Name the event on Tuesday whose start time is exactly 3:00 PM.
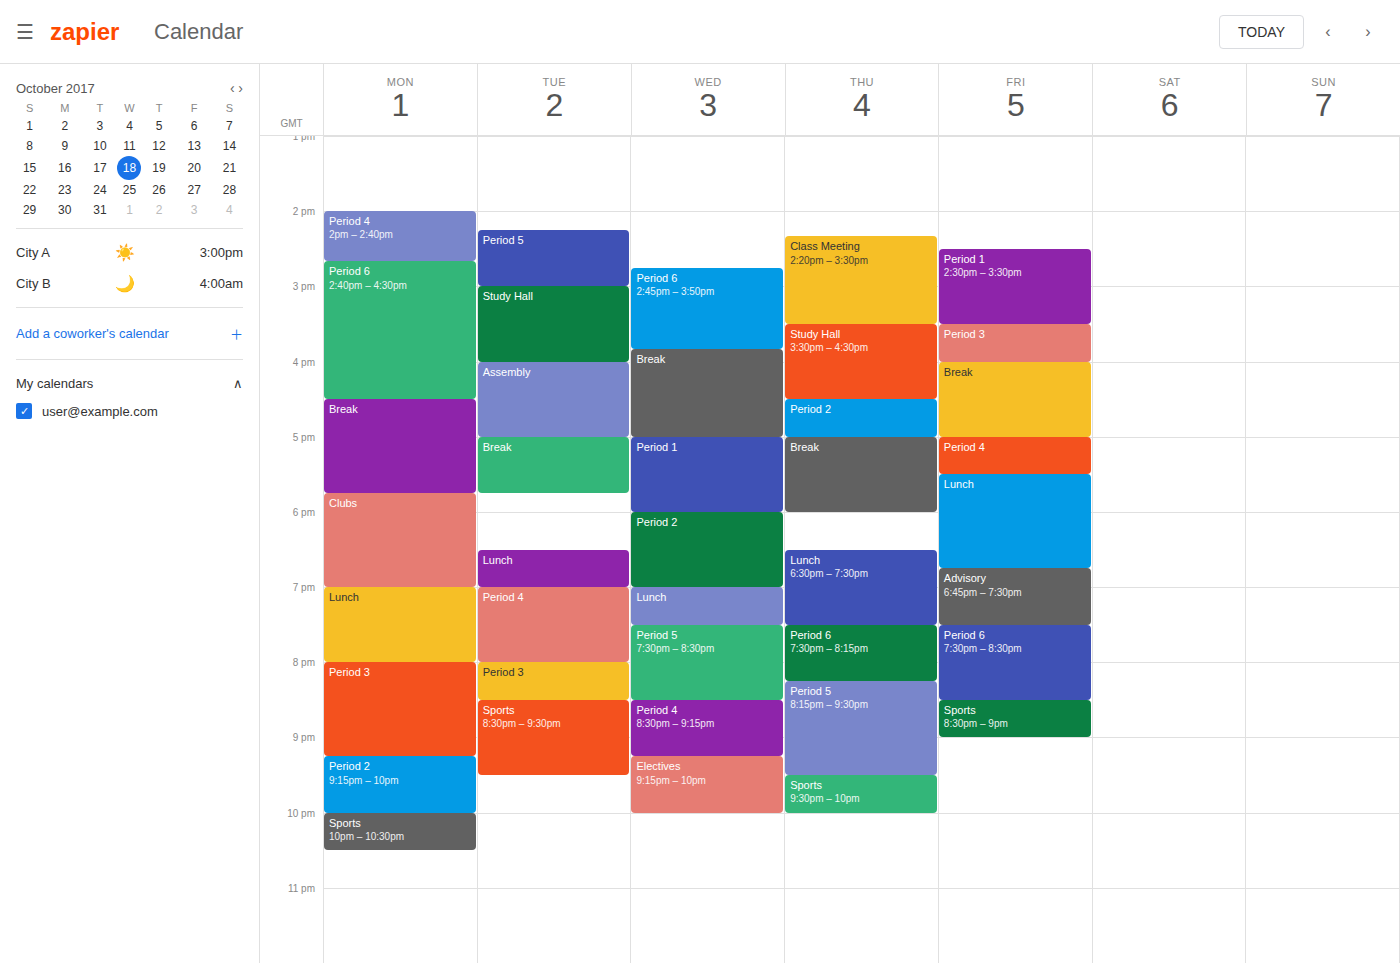
"Study Hall"